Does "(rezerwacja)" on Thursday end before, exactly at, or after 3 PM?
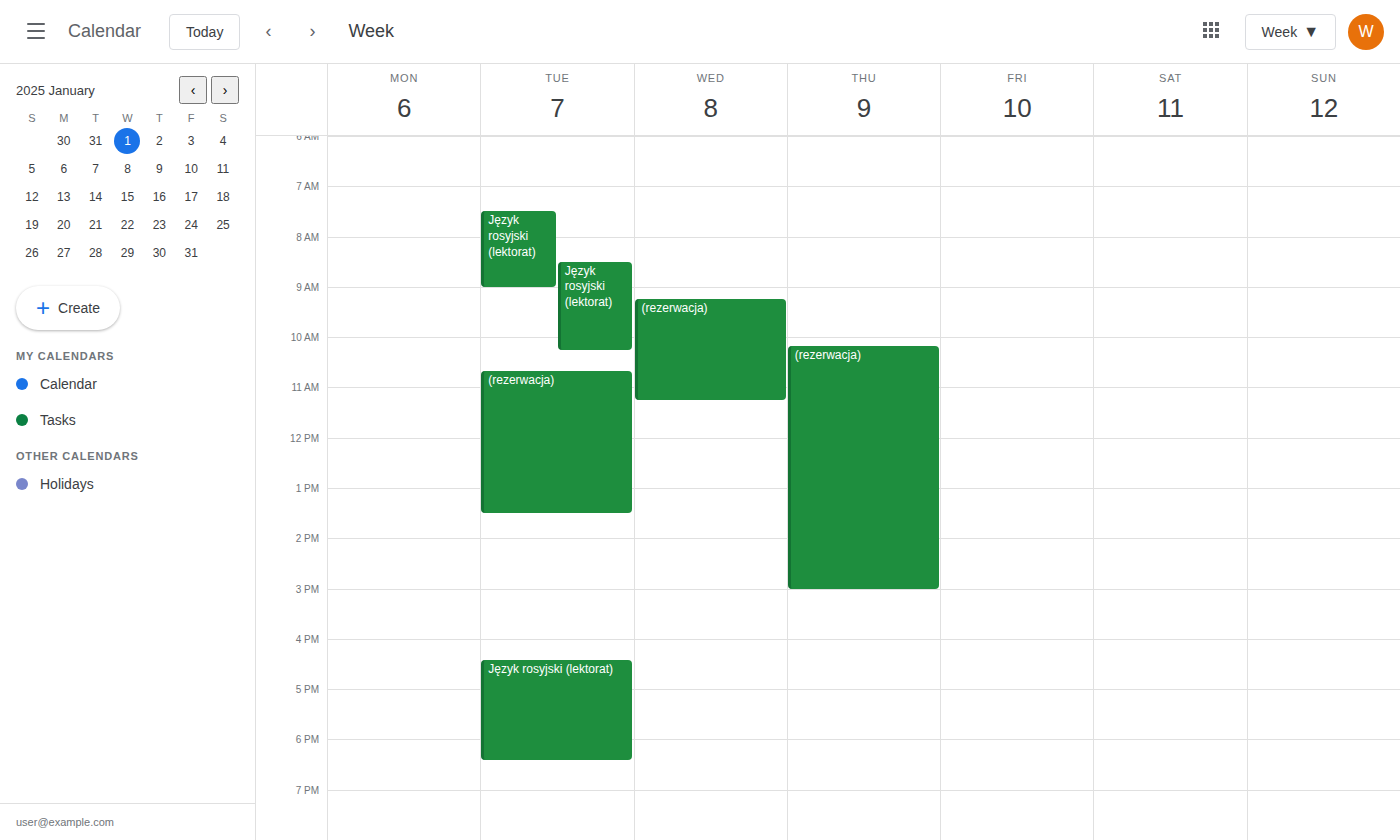
3:00 PM -- exactly at 3 PM, on the 3 PM line.